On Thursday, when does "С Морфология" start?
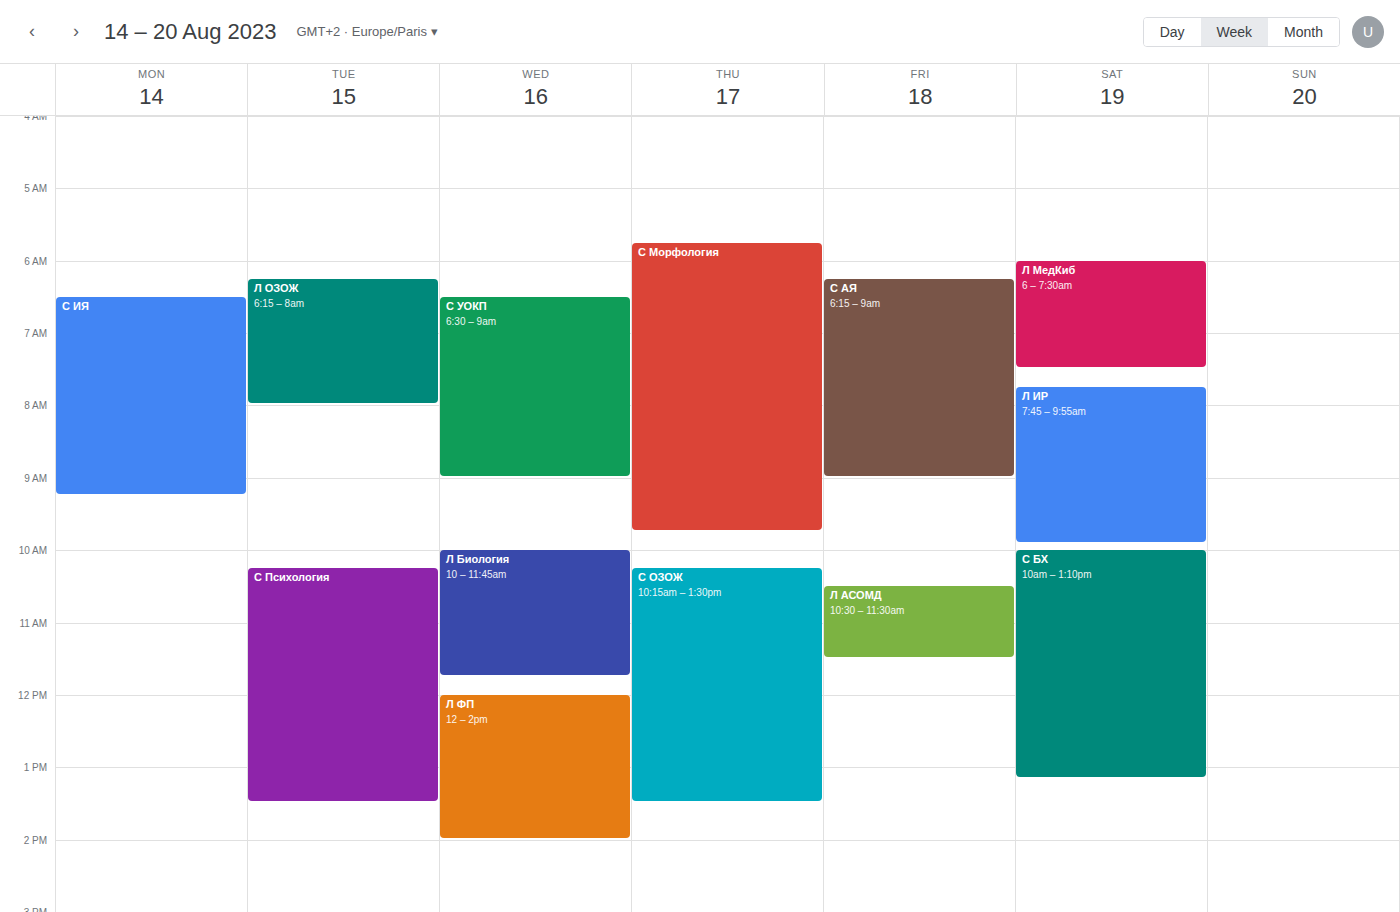
5:45 AM